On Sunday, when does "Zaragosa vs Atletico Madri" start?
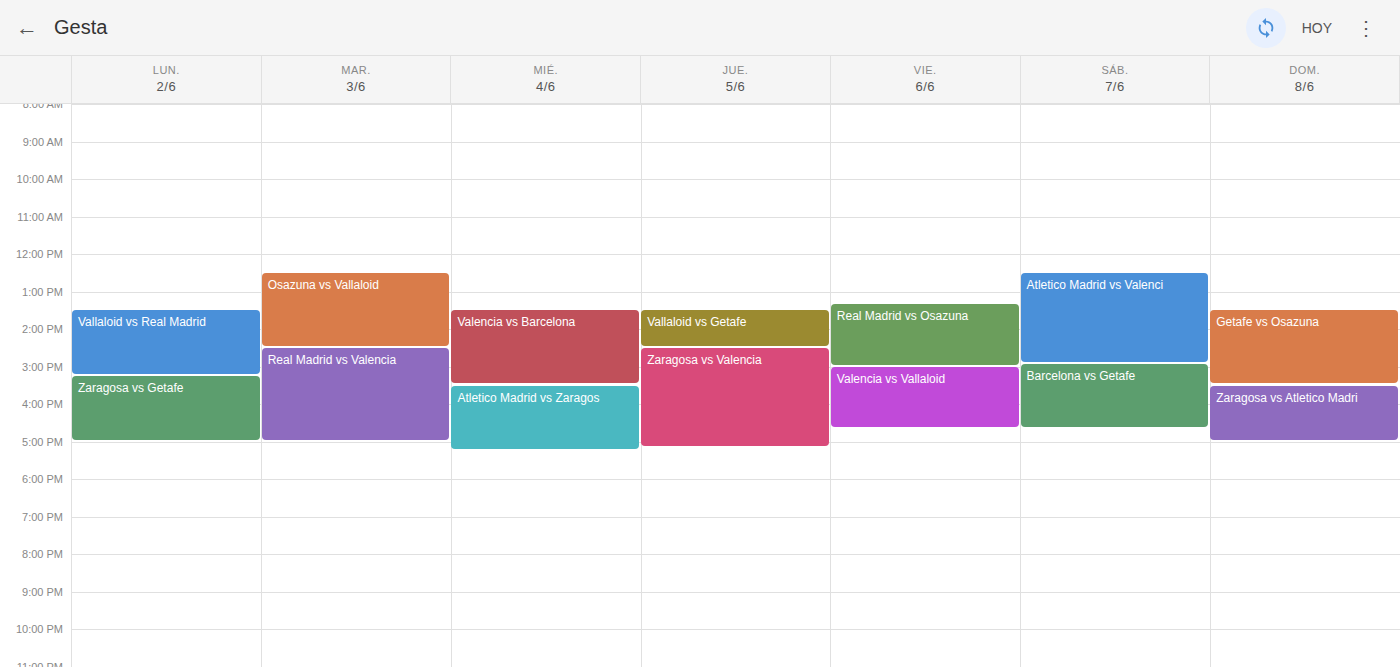
3:30 PM